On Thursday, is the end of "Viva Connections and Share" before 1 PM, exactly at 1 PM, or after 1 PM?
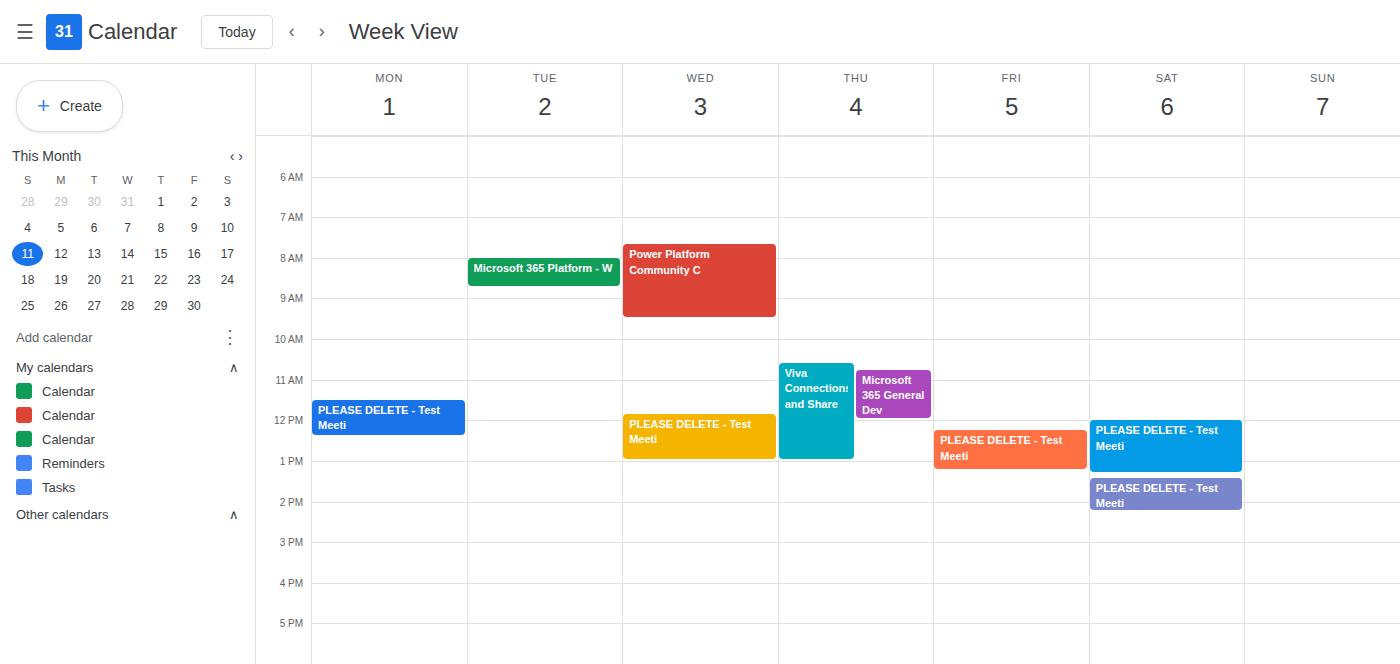
1:00 PM -- exactly at 1 PM, on the 1 PM line.